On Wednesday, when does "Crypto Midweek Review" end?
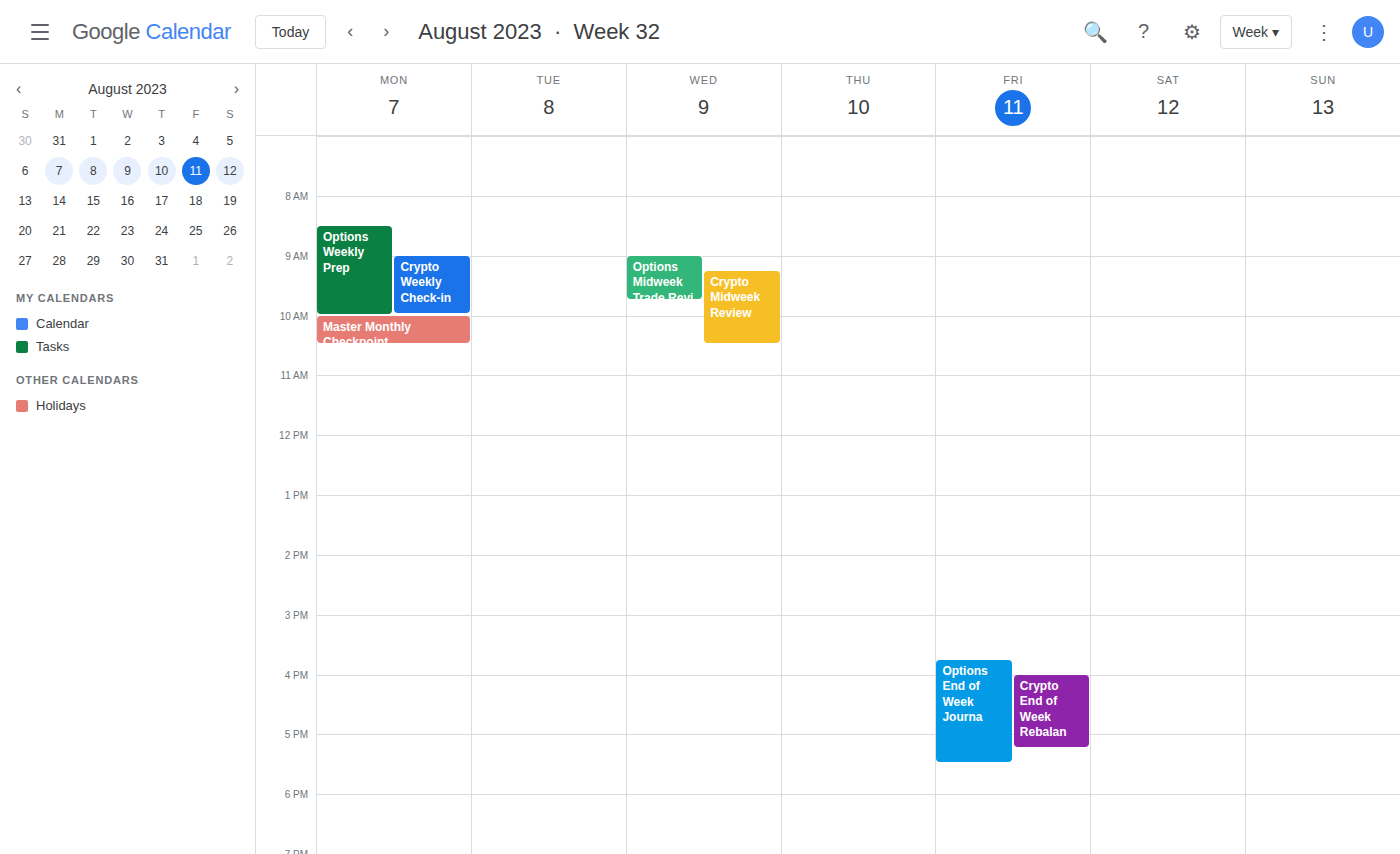
10:30 AM